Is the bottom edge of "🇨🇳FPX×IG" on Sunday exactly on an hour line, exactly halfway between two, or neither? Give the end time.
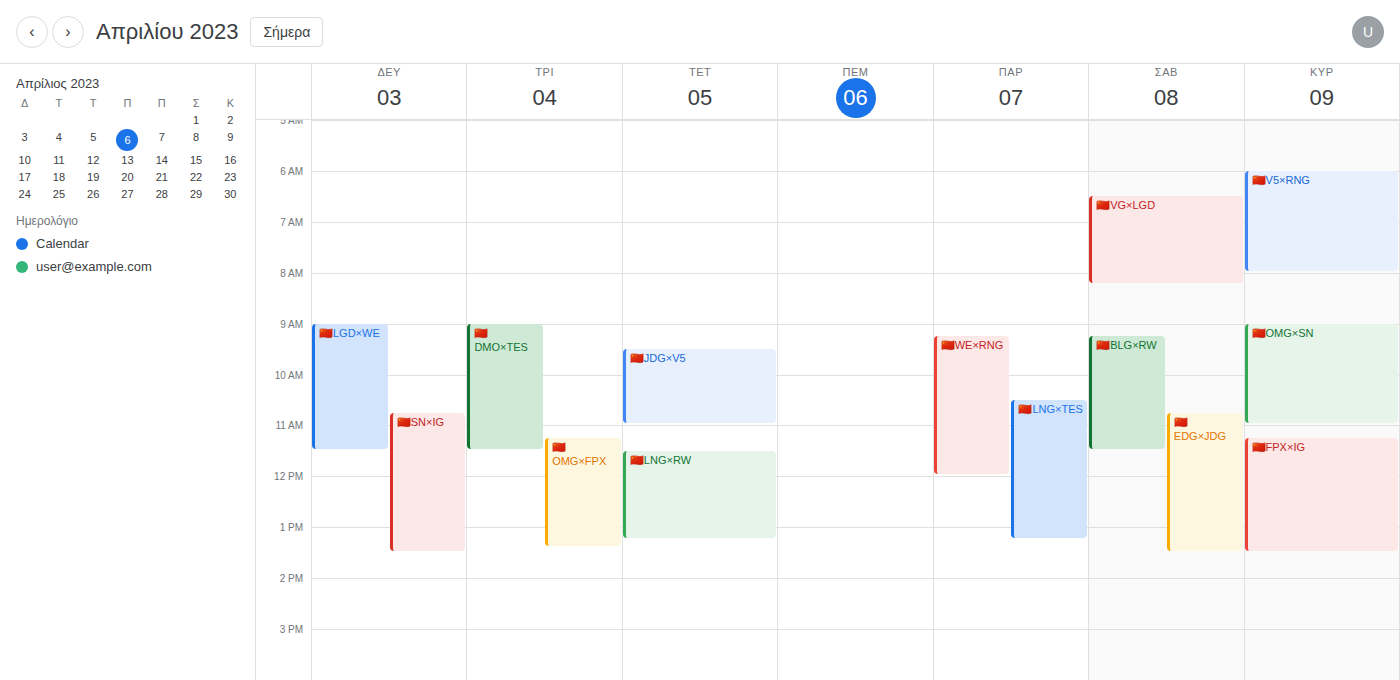
1:30 PM -- halfway between the 1 PM and 2 PM lines.